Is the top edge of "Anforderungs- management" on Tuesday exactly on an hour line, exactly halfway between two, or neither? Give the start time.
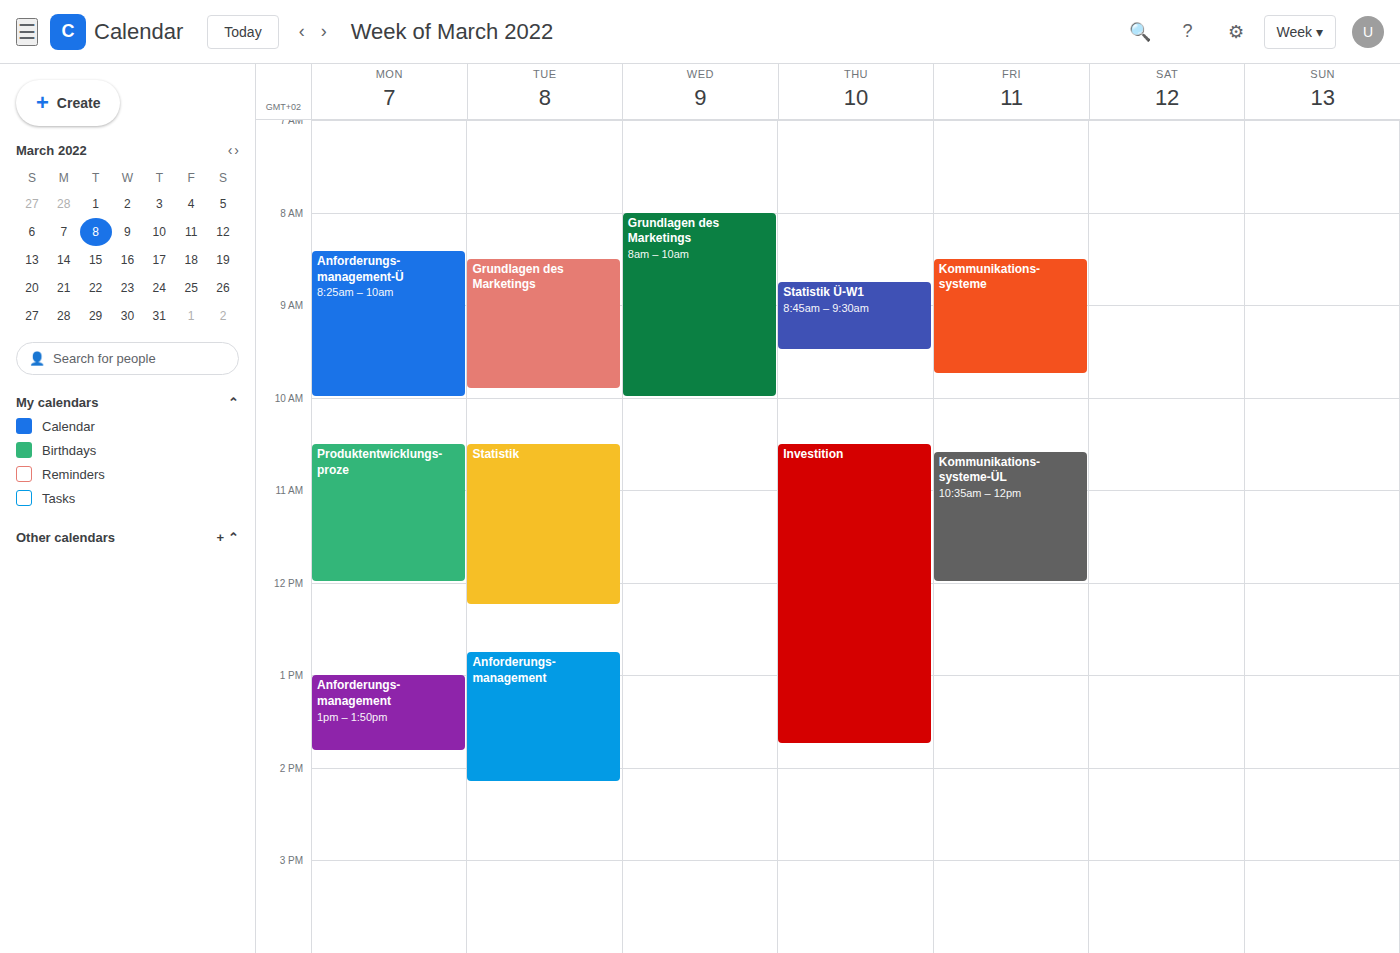
12:45 PM -- neither: three quarters of the way from the 12 PM line to the 1 PM line.